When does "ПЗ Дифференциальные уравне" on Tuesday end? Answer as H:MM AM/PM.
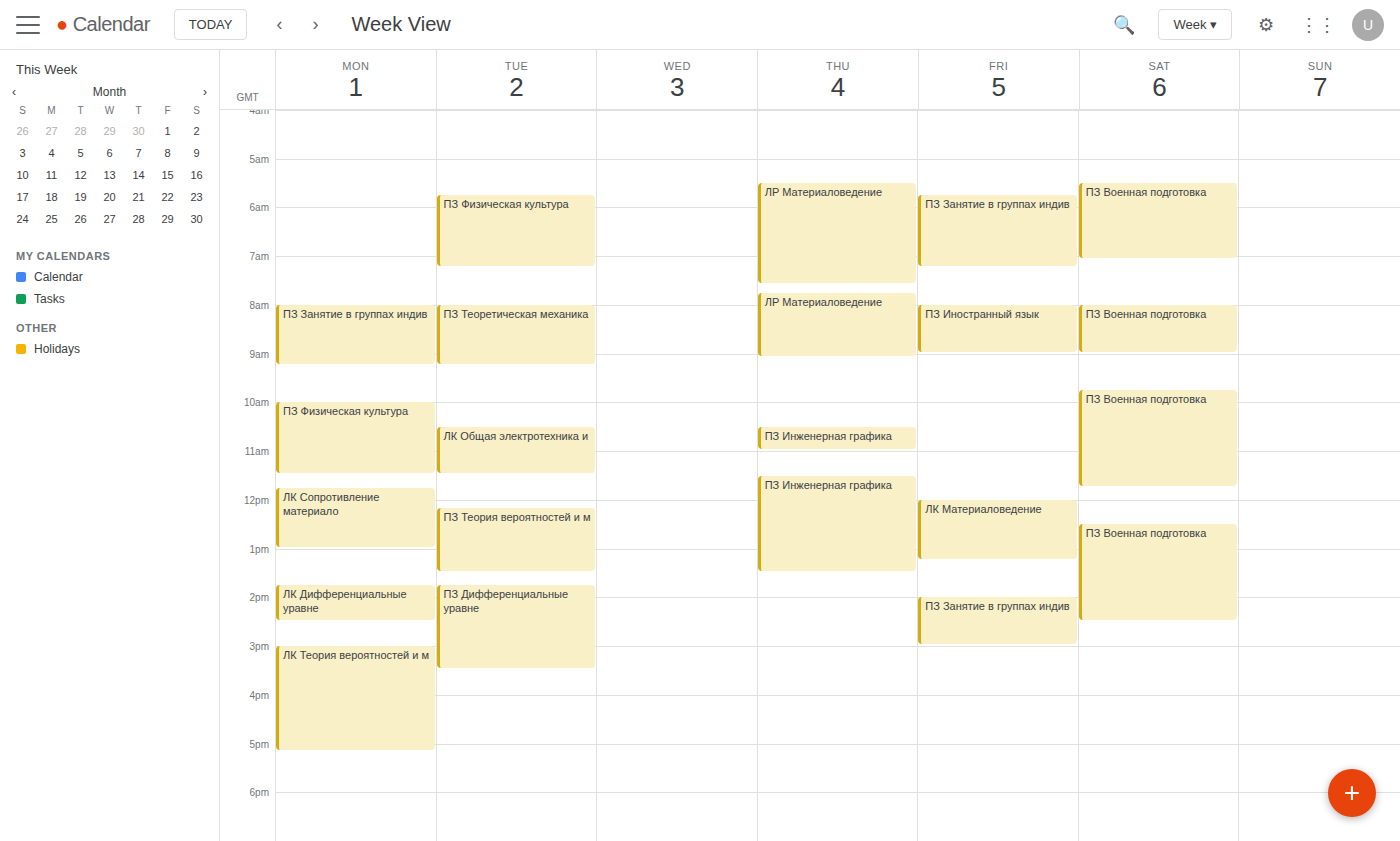
3:30 PM